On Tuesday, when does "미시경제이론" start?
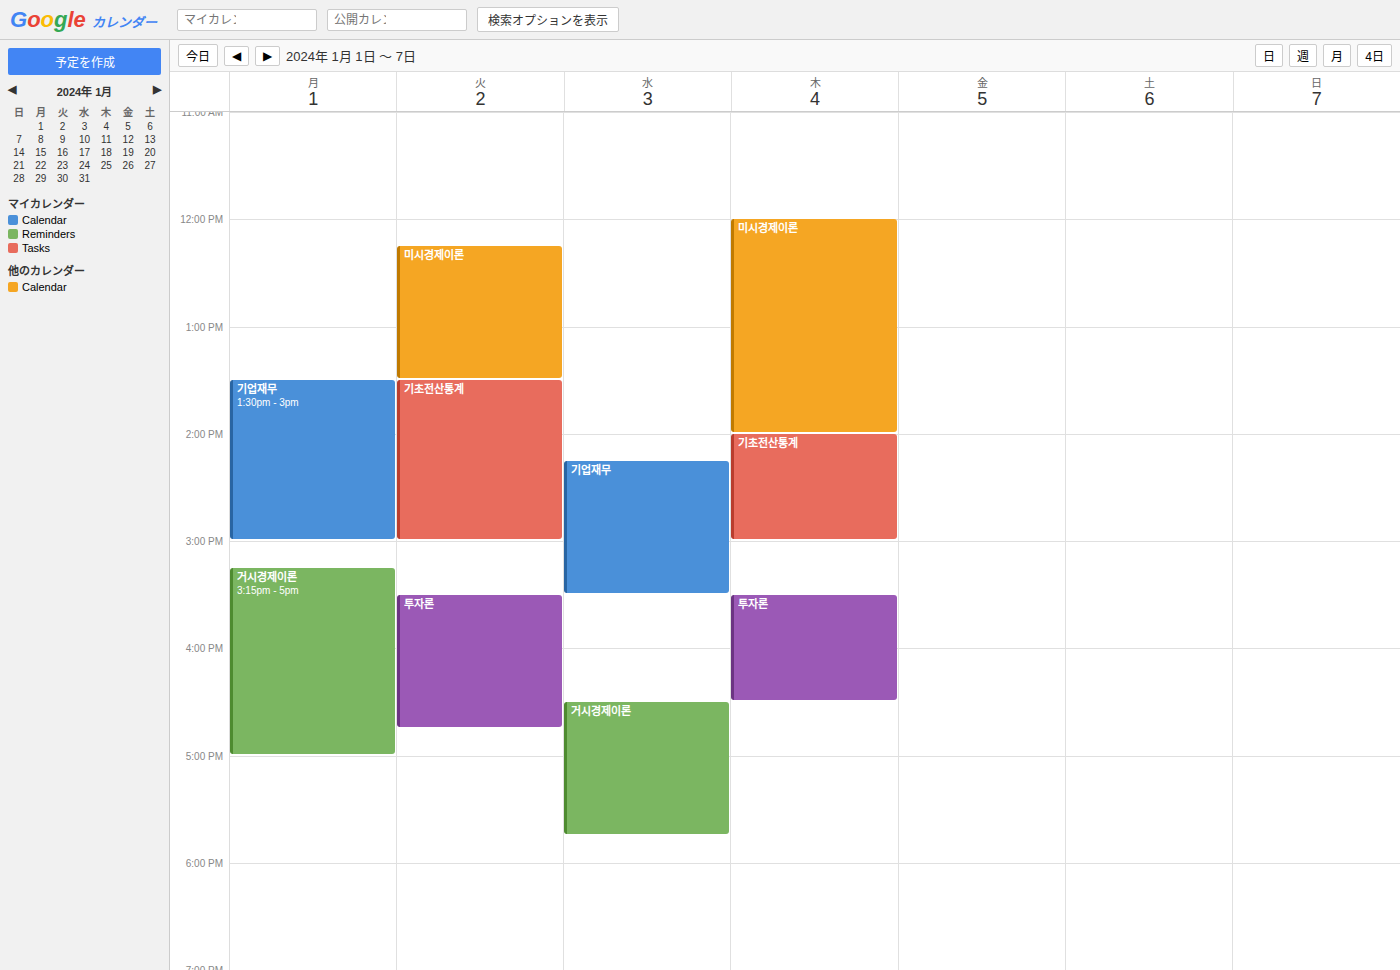
12:15